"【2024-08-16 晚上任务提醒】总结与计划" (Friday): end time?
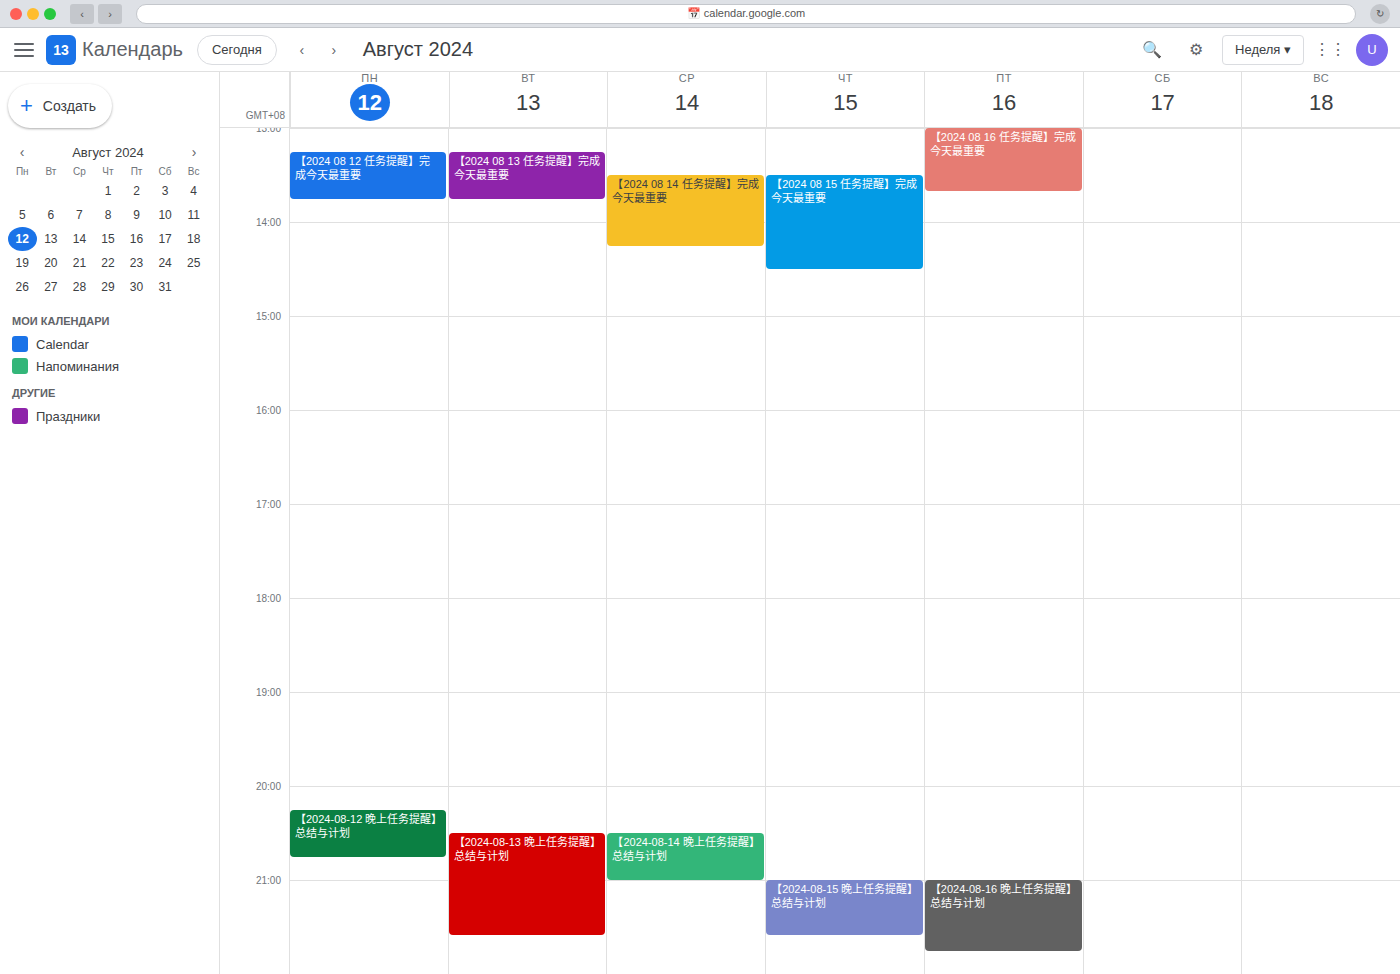
9:45 PM